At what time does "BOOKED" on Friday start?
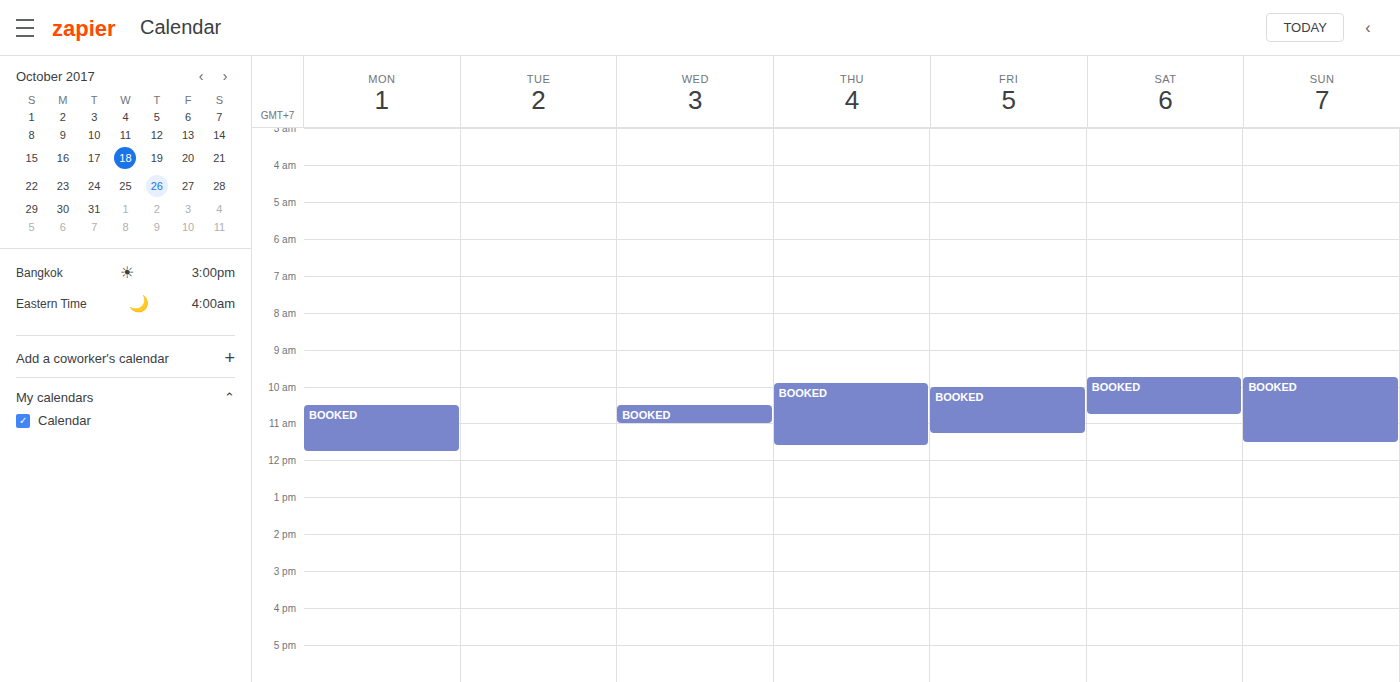
10:00 AM